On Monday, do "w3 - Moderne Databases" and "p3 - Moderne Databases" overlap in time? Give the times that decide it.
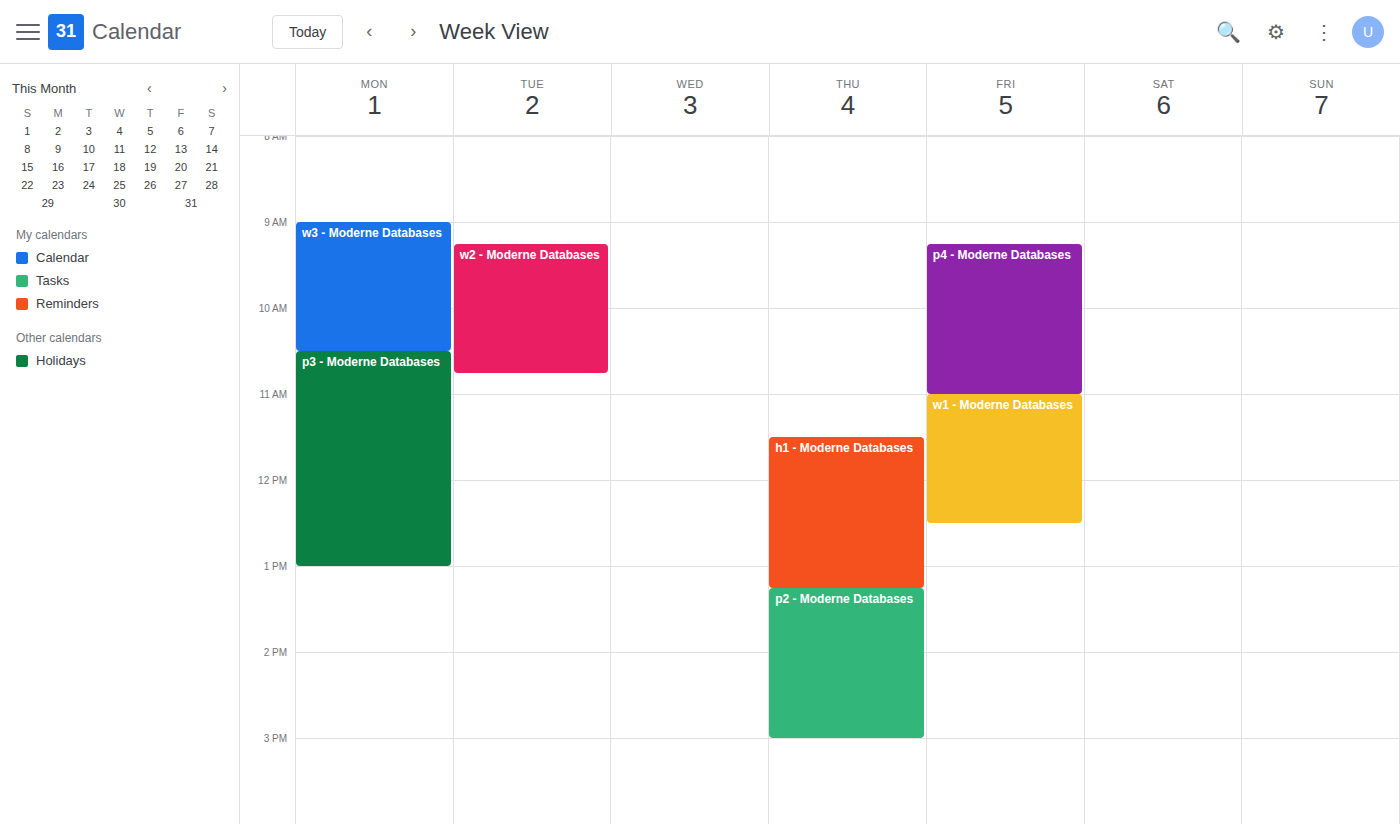
"w3 - Moderne Databases" ends at 10:30 AM, exactly when "p3 - Moderne Databases" starts -- they touch but do not overlap.